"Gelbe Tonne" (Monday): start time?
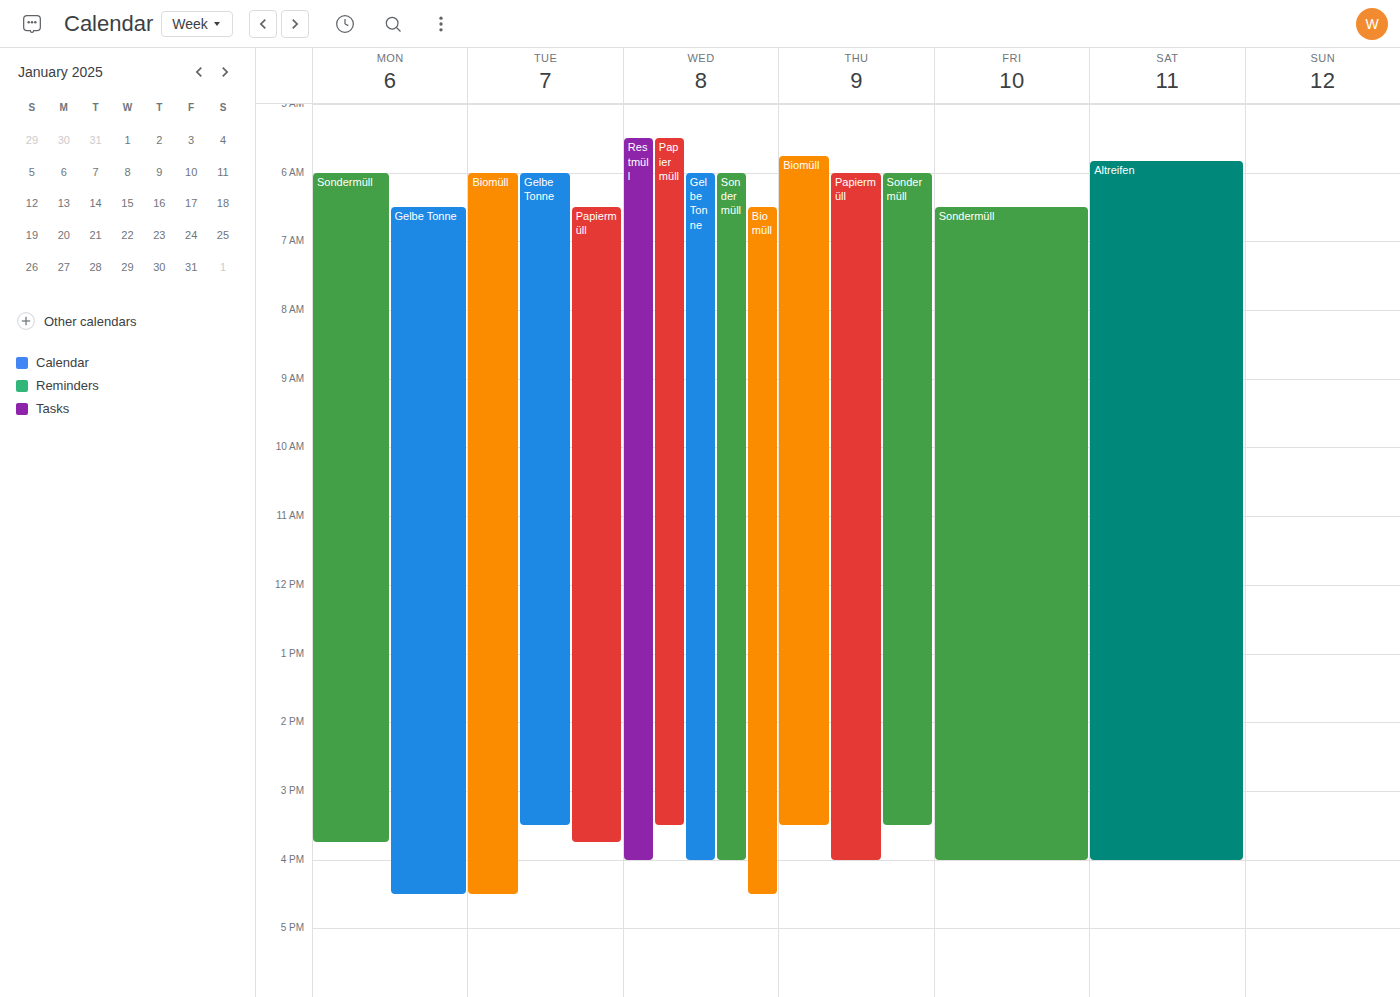
6:30 AM